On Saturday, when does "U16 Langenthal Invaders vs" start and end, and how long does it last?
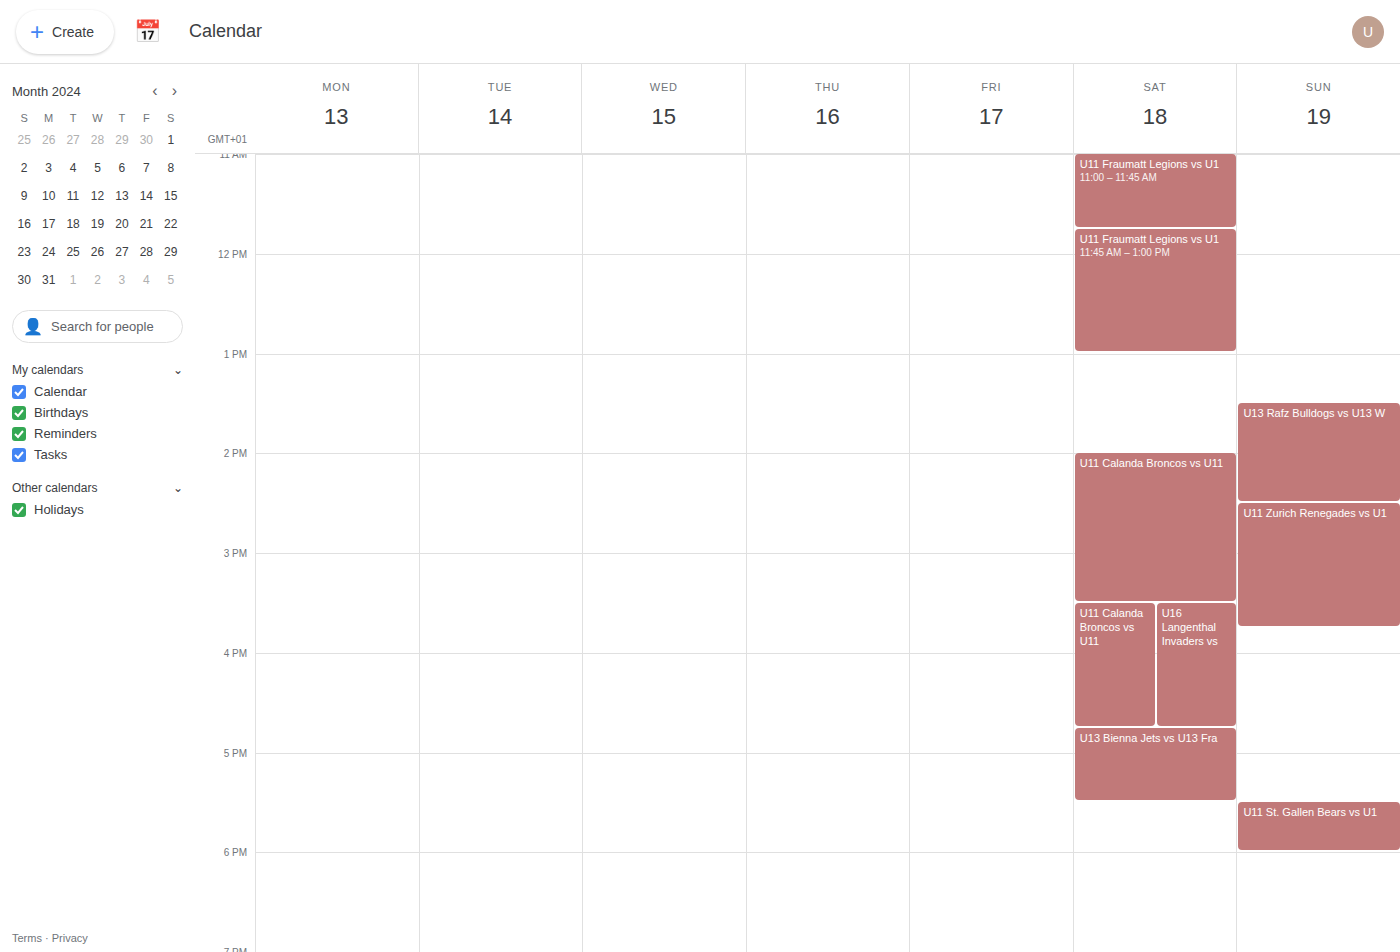
3:30 PM to 4:45 PM, 1 hour 15 minutes